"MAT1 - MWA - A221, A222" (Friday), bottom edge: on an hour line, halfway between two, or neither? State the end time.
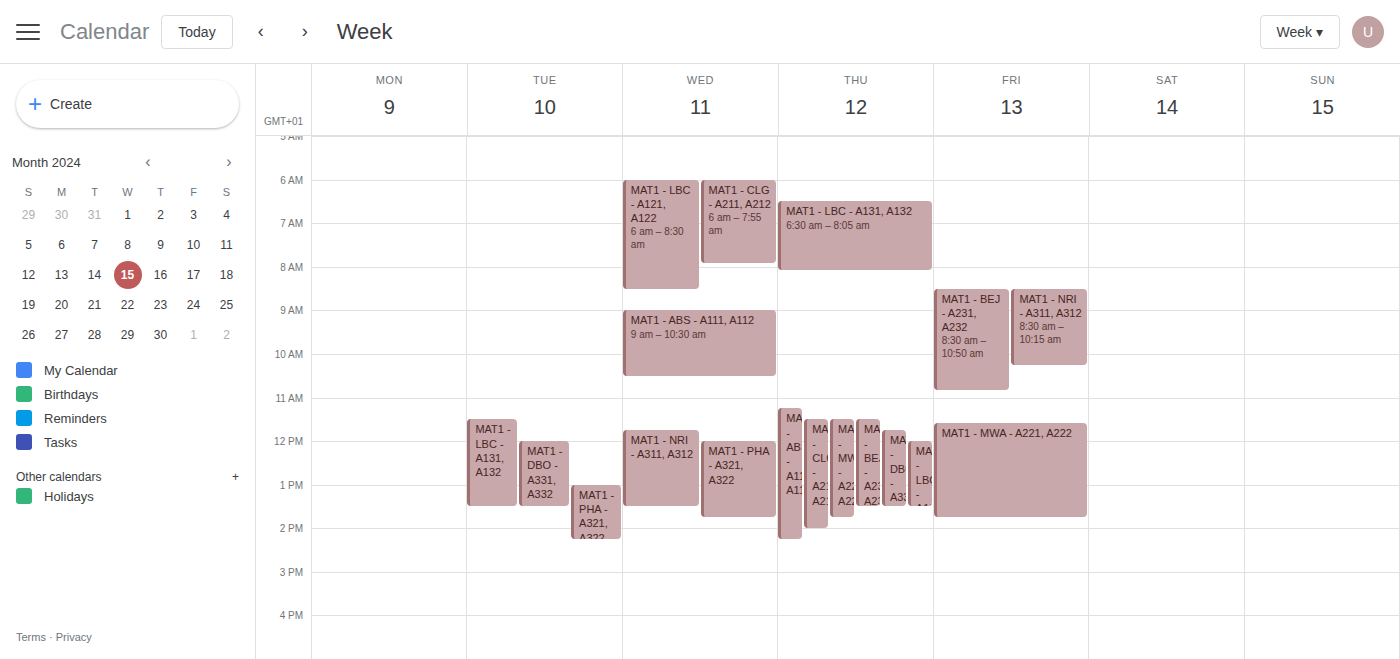
1:45 PM -- neither: three quarters of the way from the 1 PM line to the 2 PM line.